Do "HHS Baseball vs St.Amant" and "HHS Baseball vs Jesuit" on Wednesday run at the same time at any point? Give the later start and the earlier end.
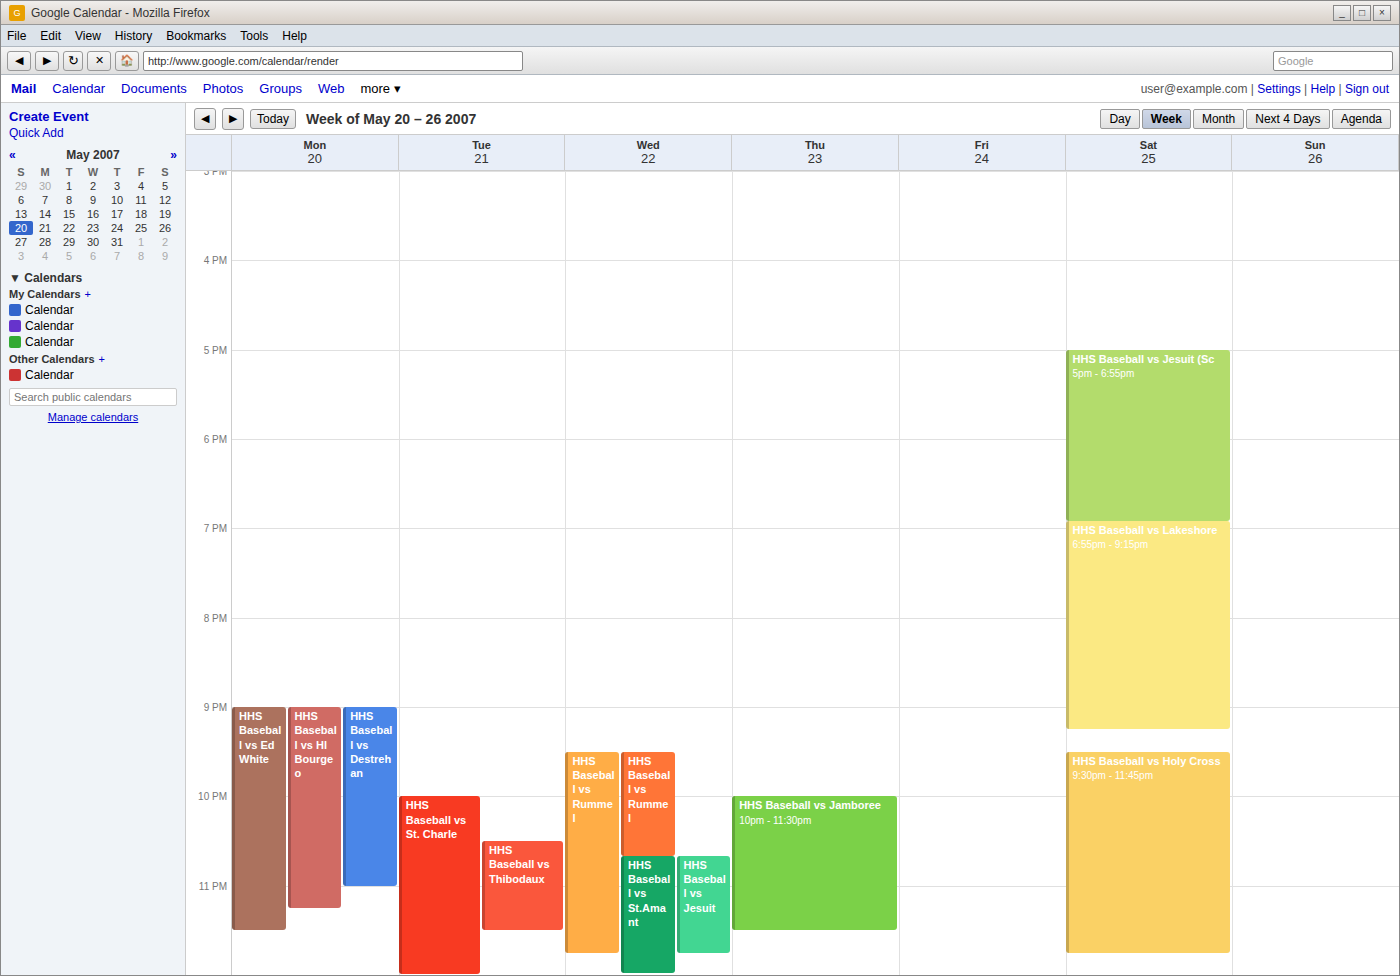
"HHS Baseball vs Jesuit" runs 10:40 PM to 11:45 PM, inside "HHS Baseball vs St.Amant" -- they overlap.